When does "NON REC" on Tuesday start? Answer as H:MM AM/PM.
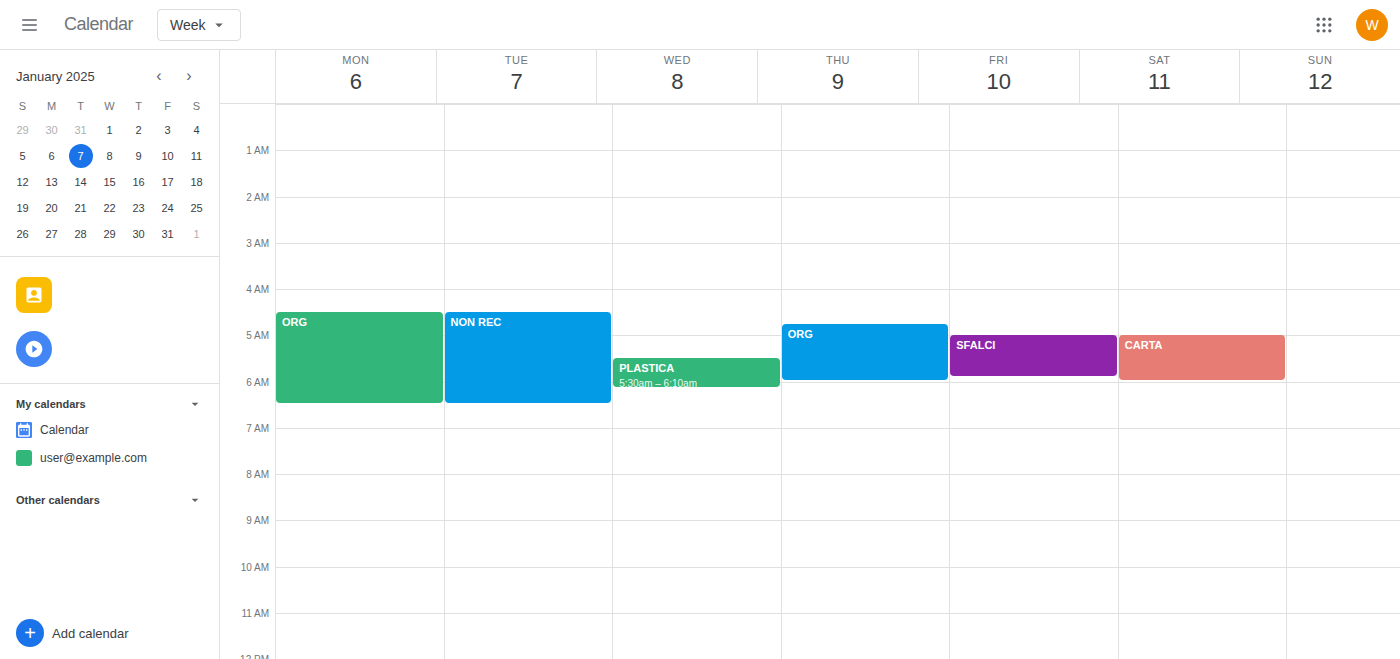
4:30 AM